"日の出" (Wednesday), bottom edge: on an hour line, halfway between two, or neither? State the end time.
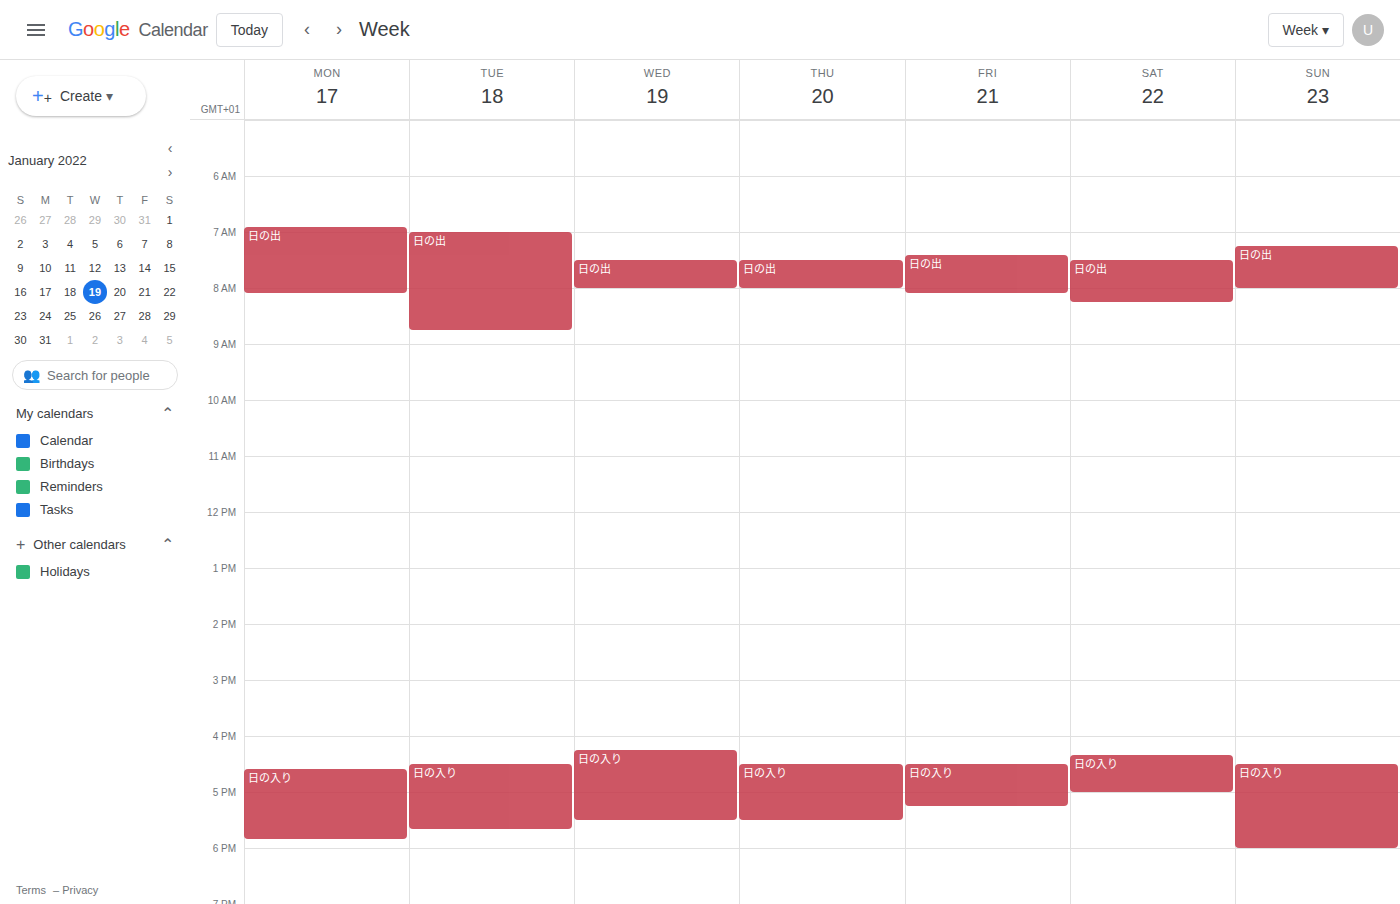
8:00 AM -- exactly on the 8 AM line.